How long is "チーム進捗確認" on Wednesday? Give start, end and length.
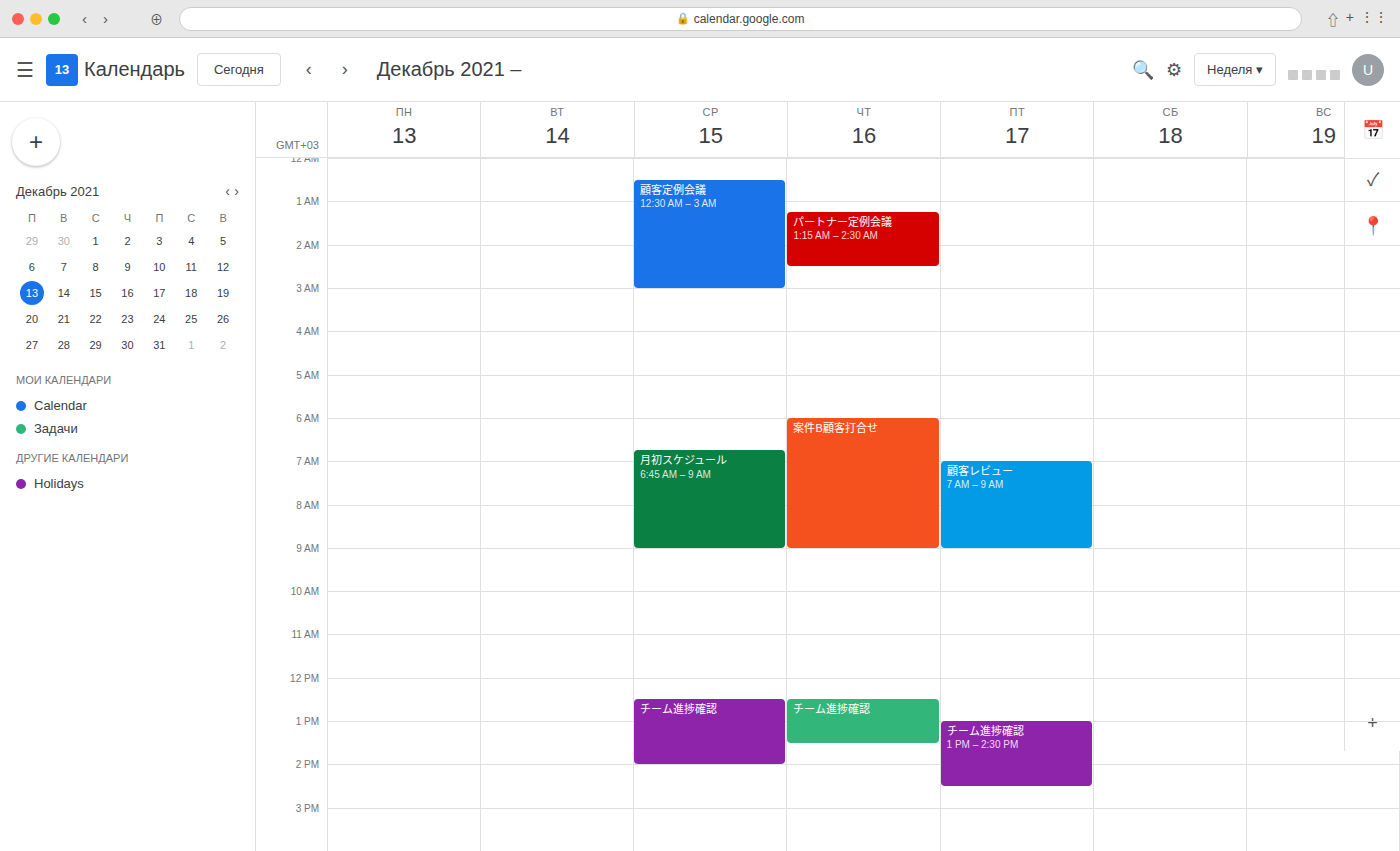
12:30 PM to 2:00 PM, 1 hour 30 minutes